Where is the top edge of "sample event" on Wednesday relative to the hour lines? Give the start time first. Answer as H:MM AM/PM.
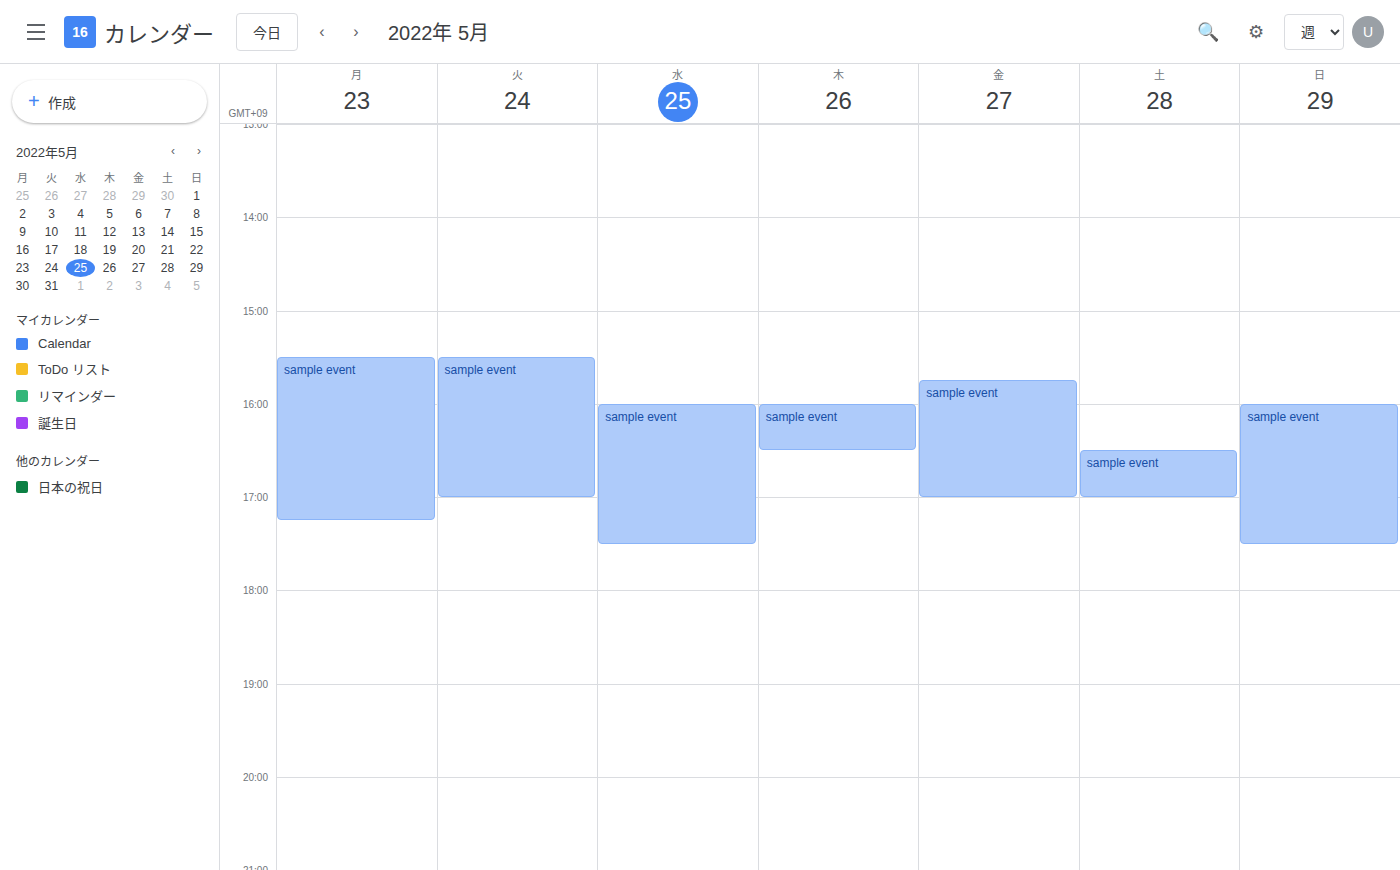
4:00 PM -- exactly on the 4 PM line.